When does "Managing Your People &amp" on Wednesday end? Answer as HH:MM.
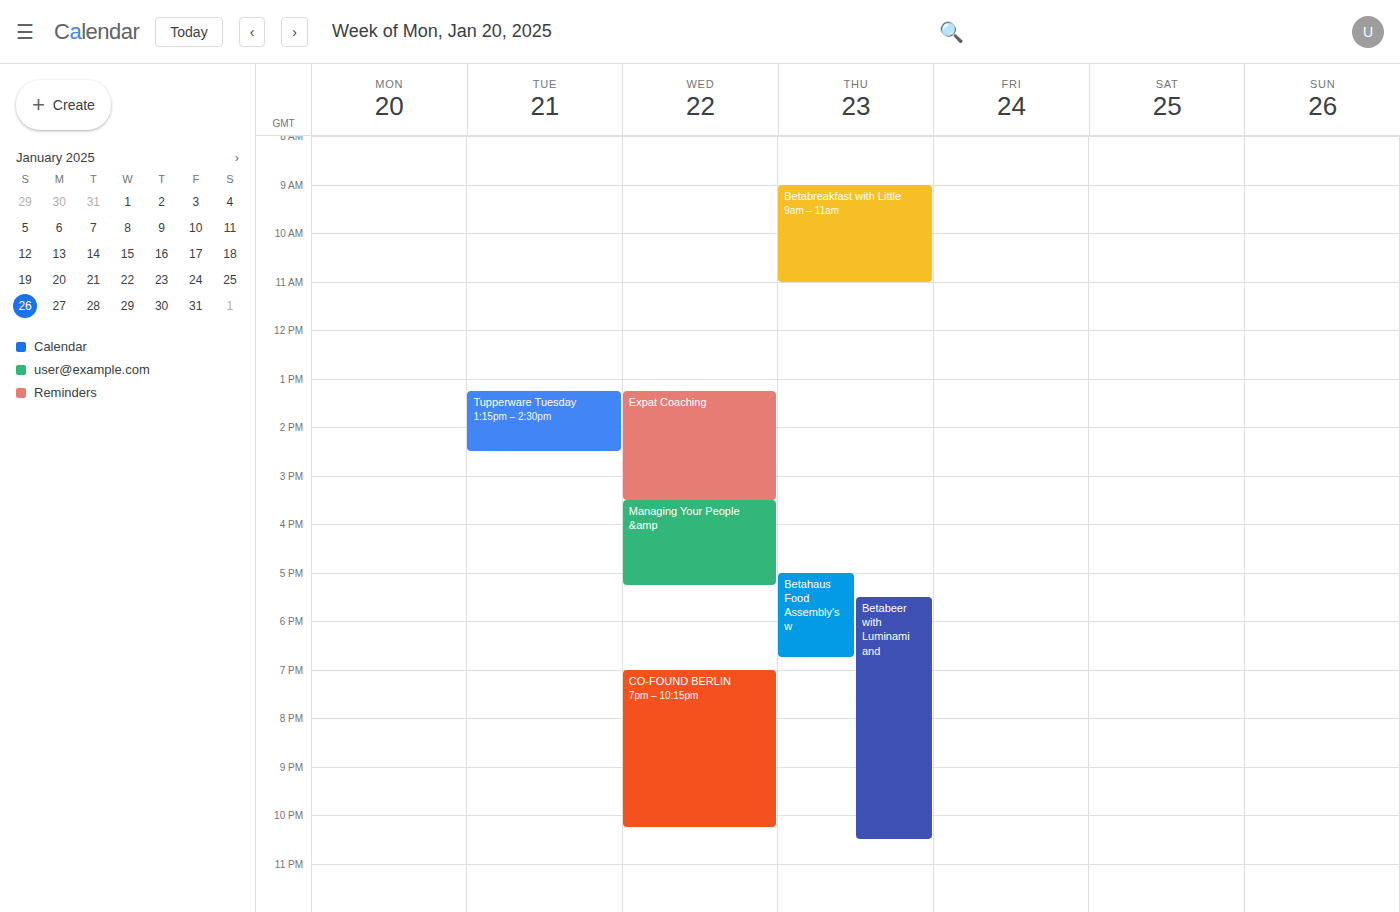
17:15